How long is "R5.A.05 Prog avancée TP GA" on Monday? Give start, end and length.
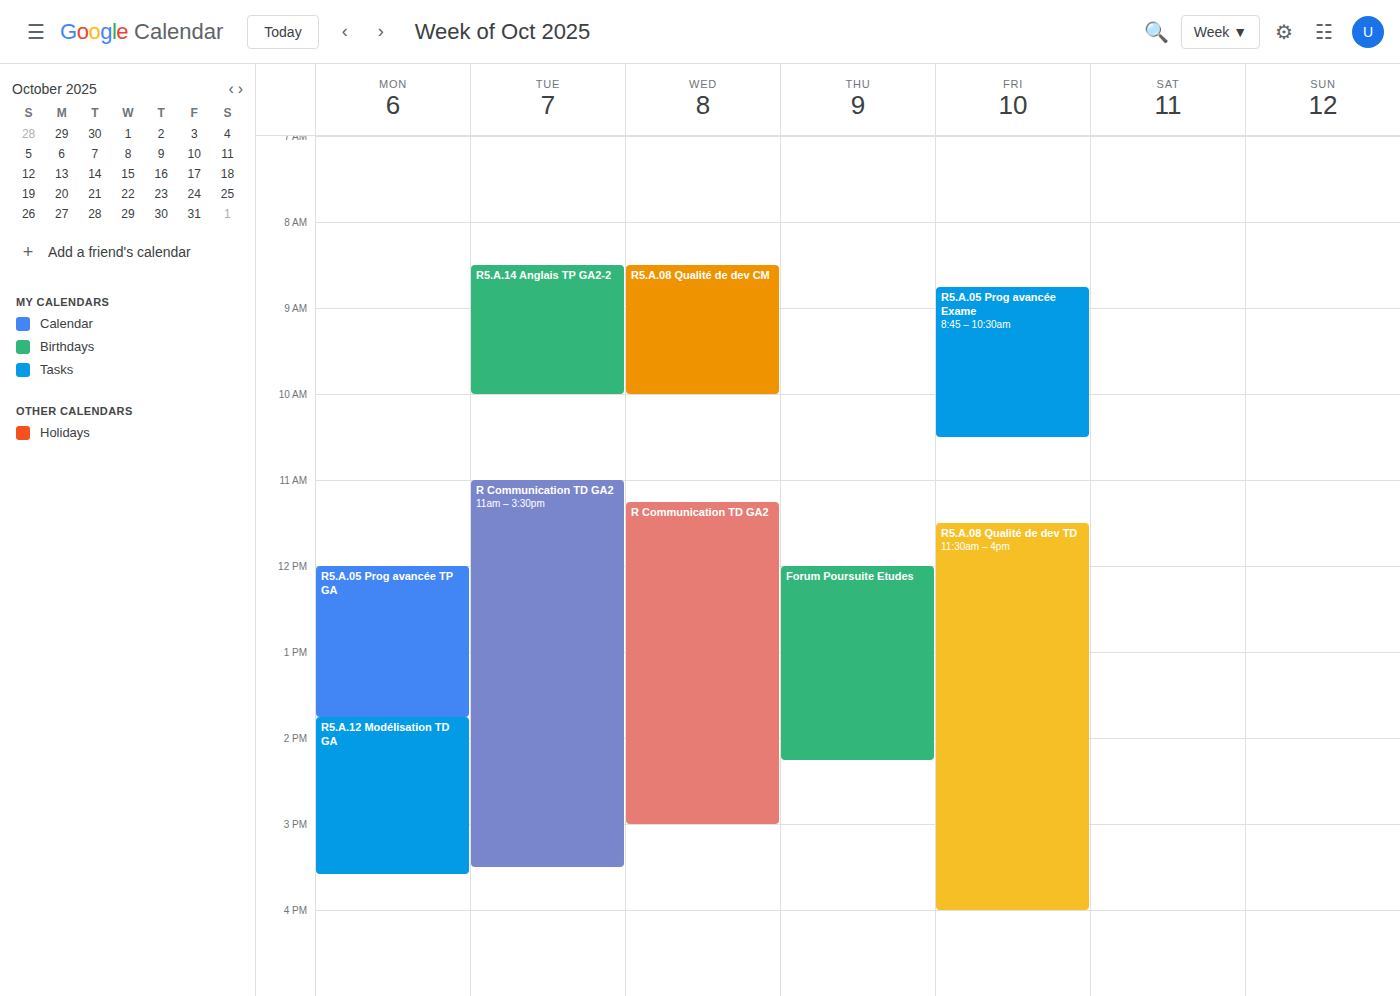
12:00 PM to 1:45 PM, 1 hour 45 minutes